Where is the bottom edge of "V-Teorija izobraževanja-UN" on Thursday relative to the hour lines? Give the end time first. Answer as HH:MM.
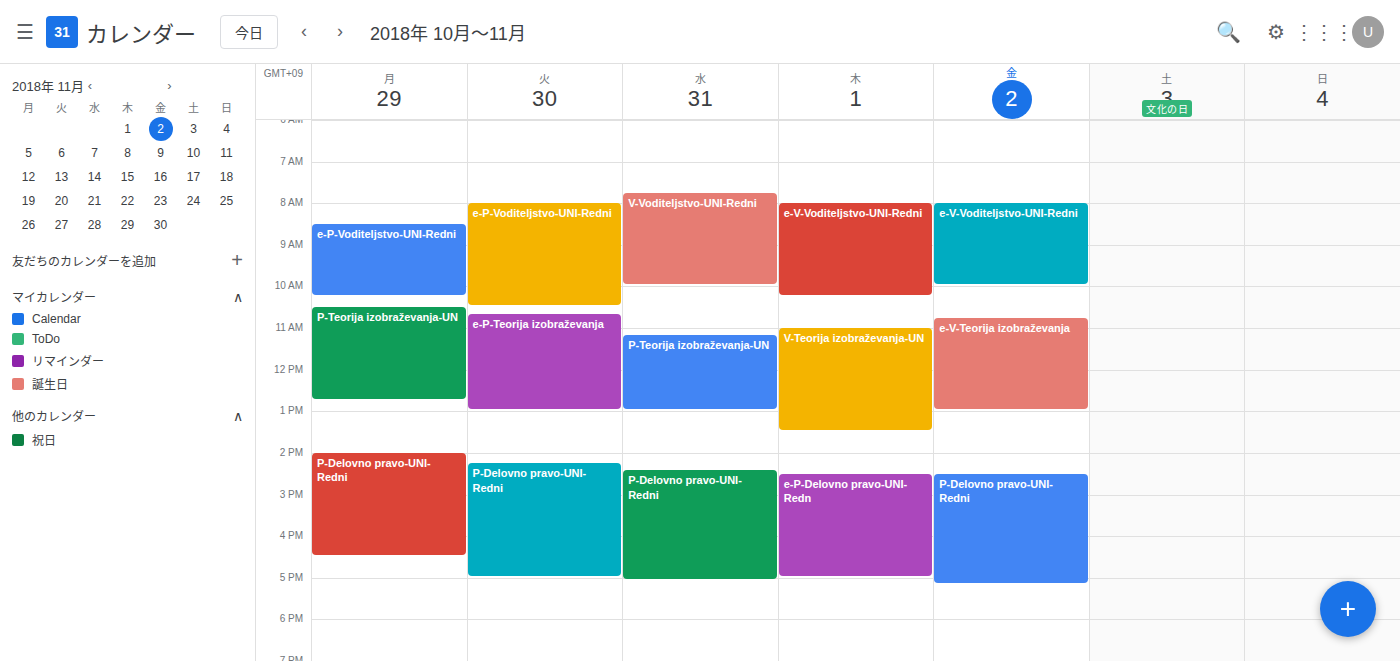
13:30 -- halfway between the 13:00 and 14:00 lines.